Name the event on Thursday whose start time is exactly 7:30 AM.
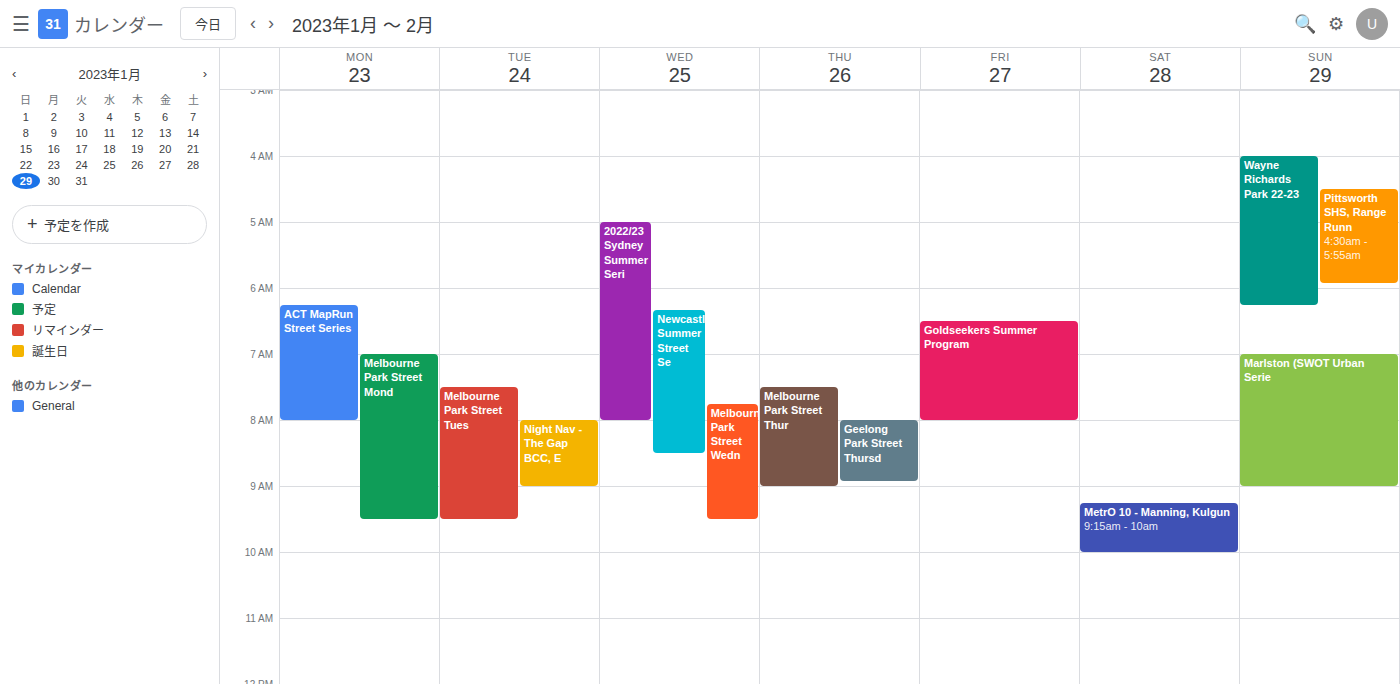
"Melbourne Park Street Thur"